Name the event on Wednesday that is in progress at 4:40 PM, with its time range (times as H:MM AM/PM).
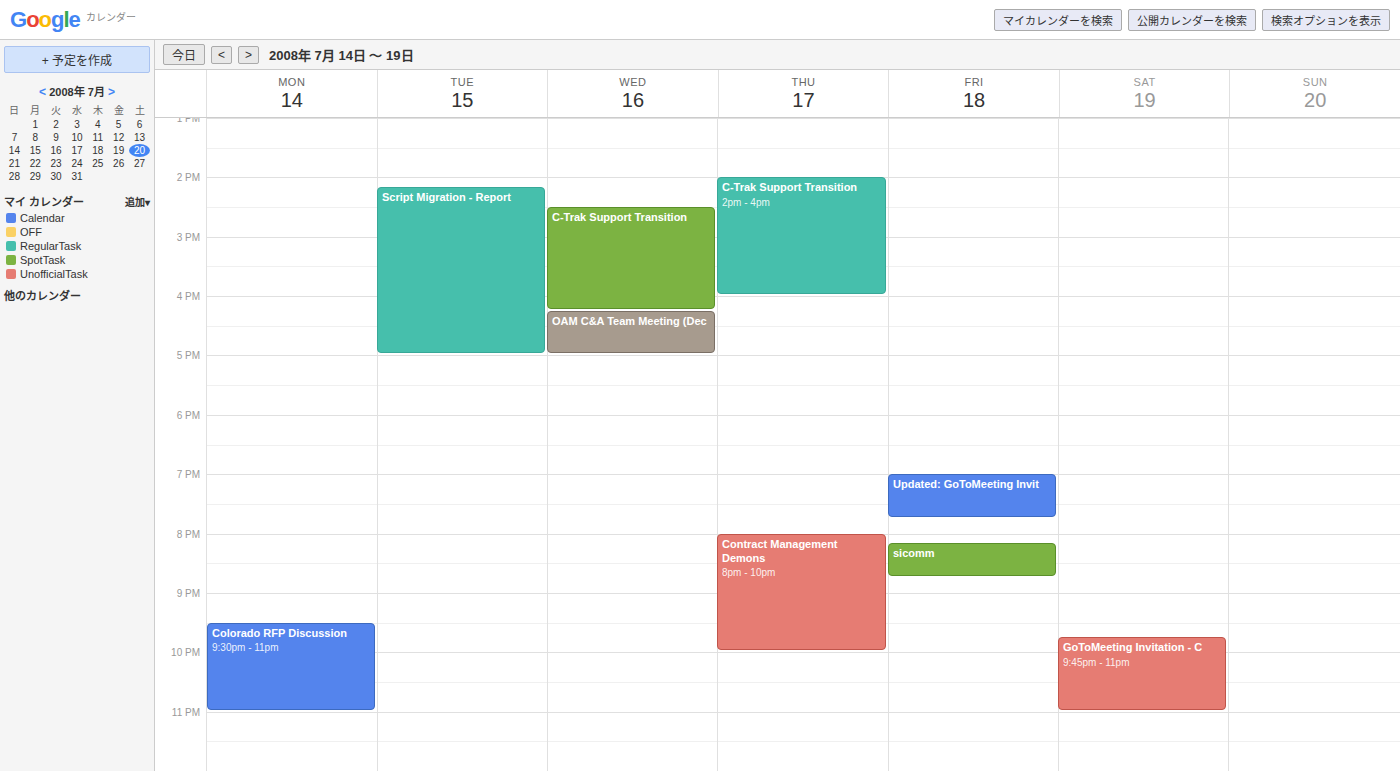
"OAM C&A Team Meeting (Dec", 4:15 PM to 5:00 PM